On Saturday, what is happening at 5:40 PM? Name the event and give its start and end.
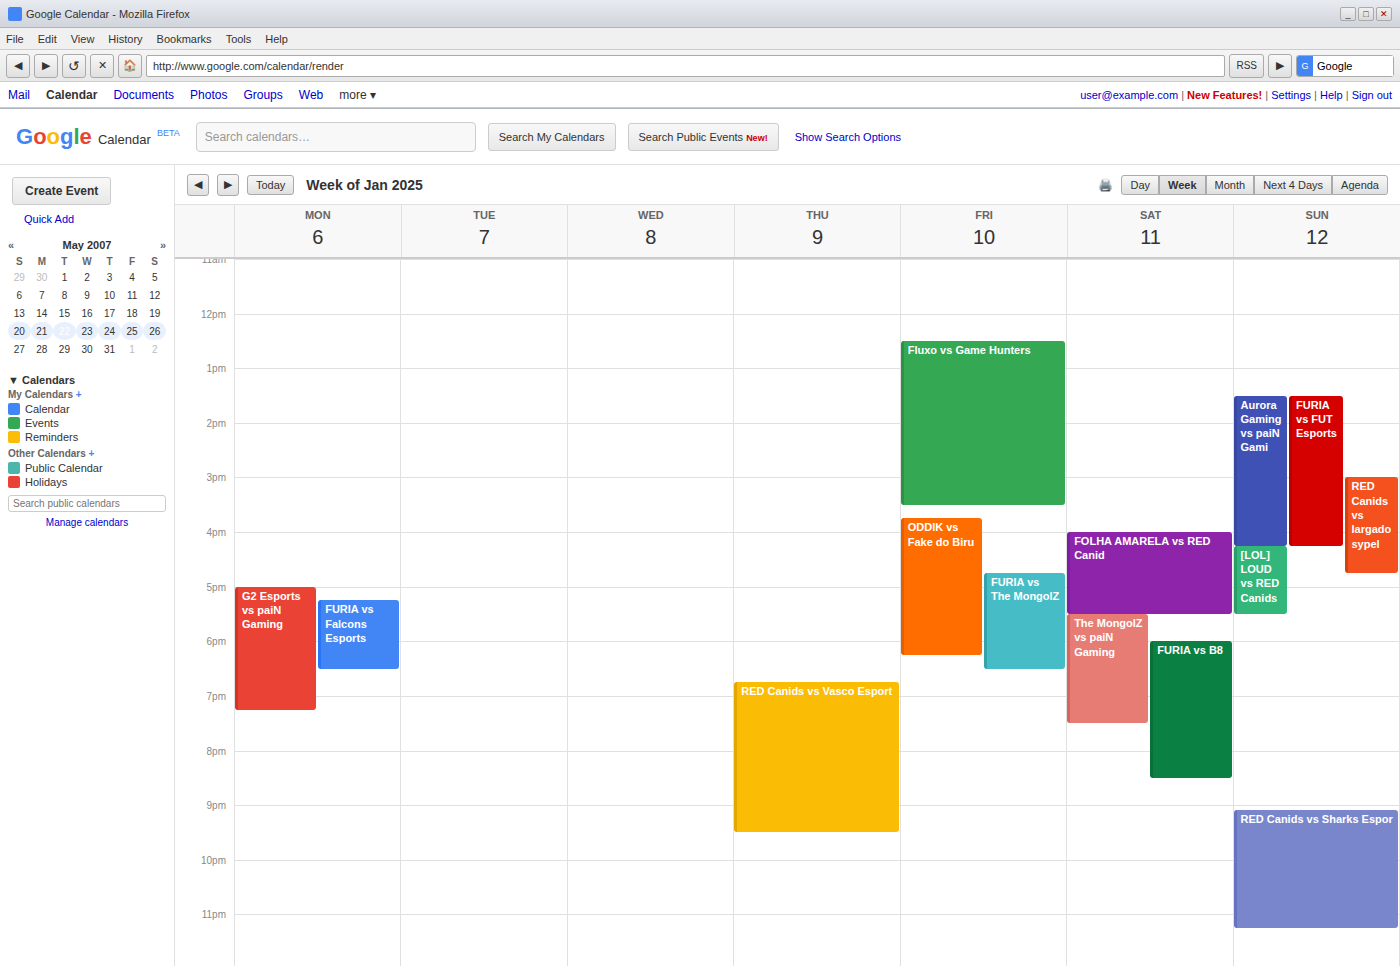
"The MongolZ vs paiN Gaming", 5:30 PM to 7:30 PM